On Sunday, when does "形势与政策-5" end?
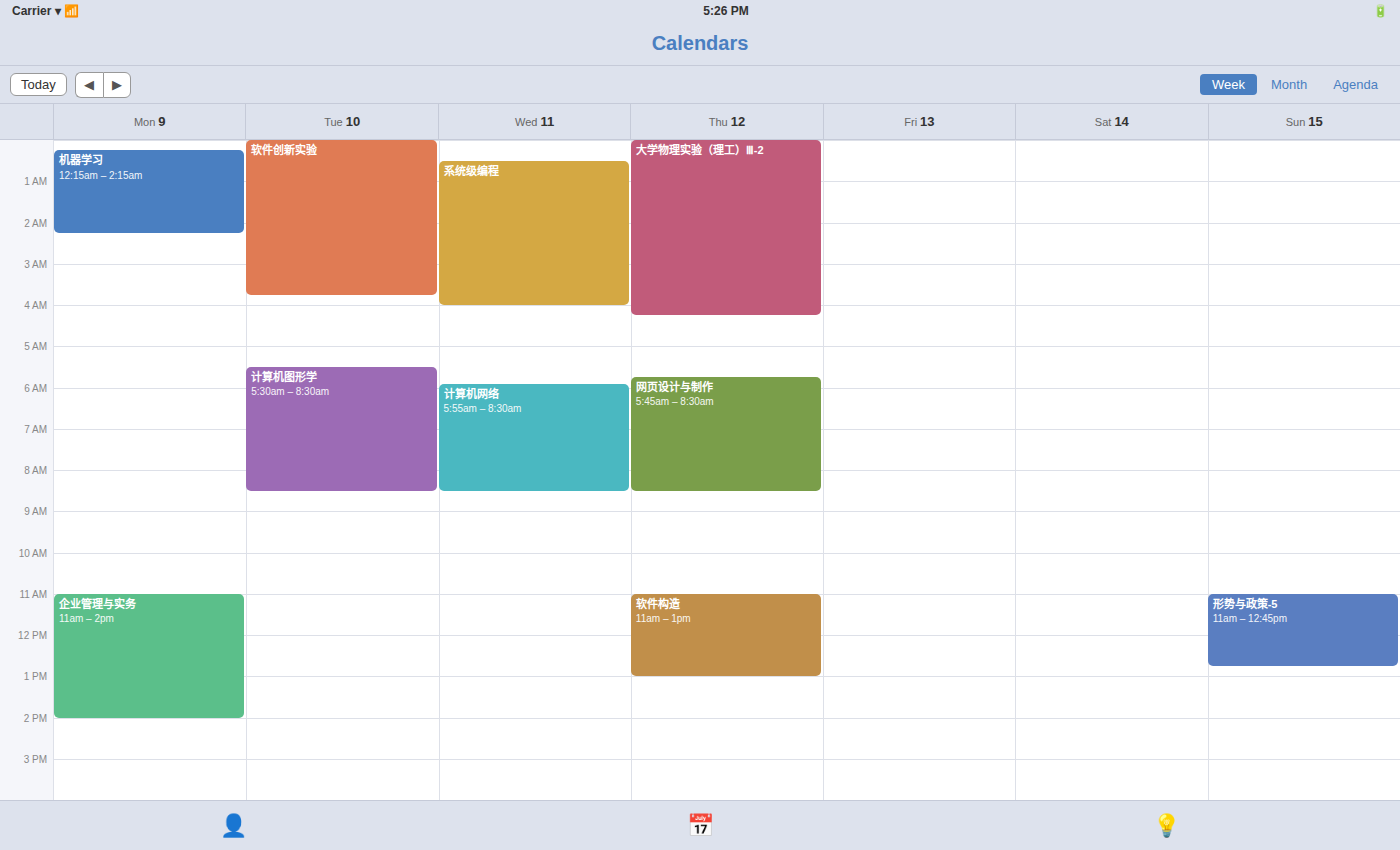
12:45